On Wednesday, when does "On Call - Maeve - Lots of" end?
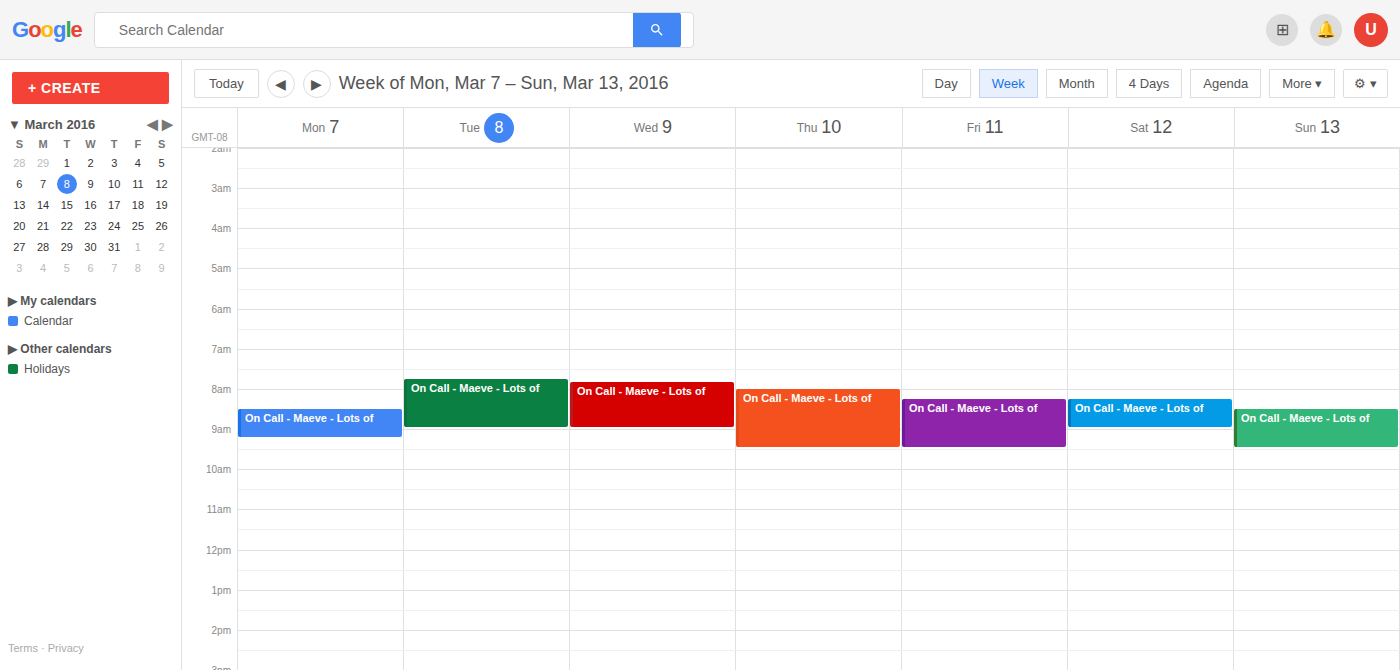
09:00